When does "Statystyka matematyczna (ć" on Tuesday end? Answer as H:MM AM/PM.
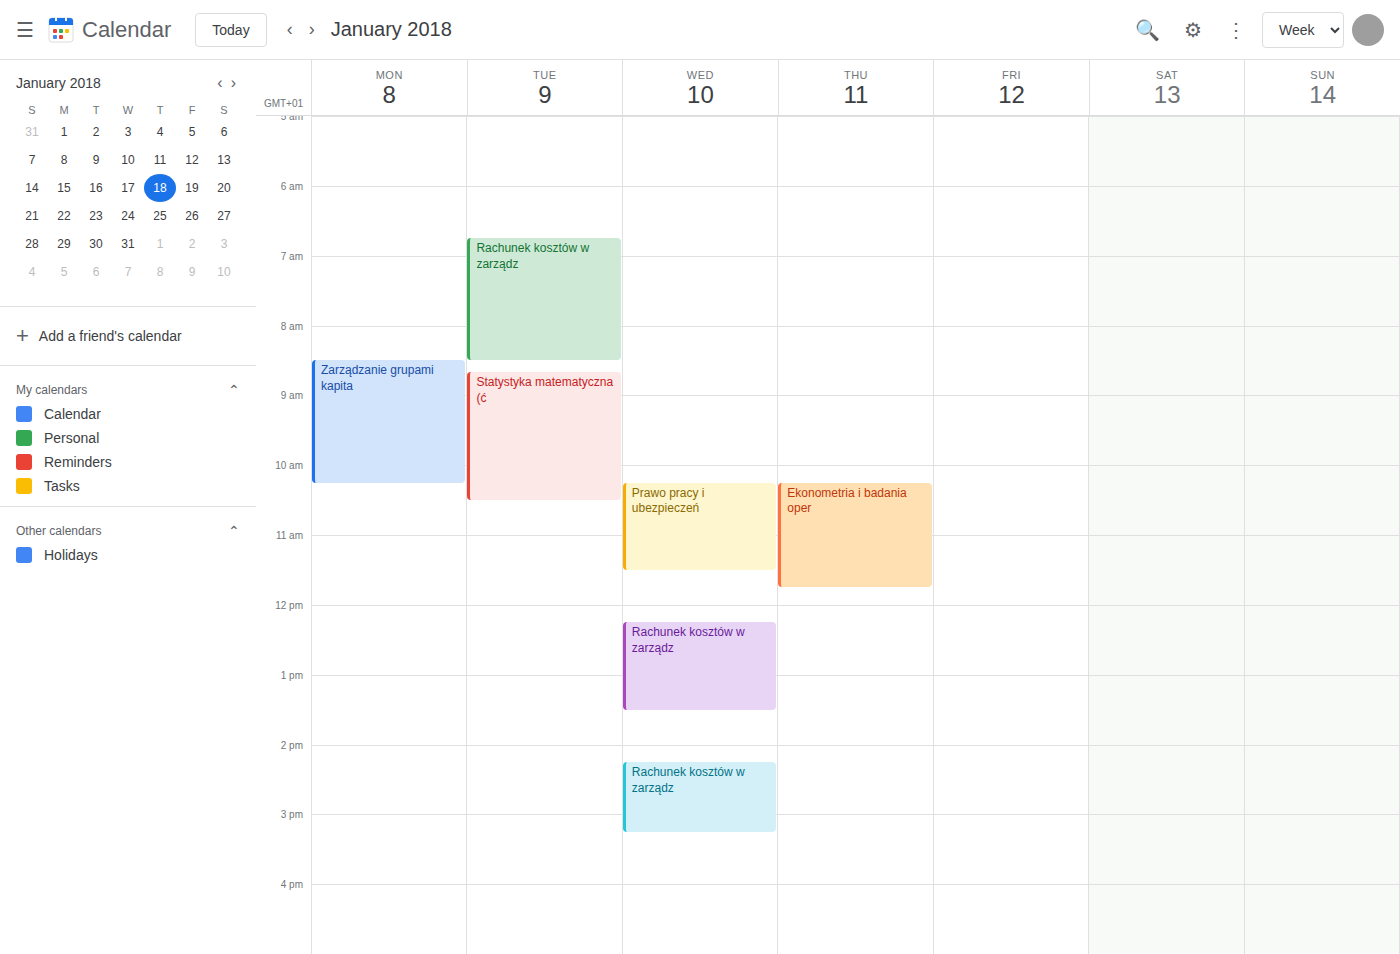
10:30 AM